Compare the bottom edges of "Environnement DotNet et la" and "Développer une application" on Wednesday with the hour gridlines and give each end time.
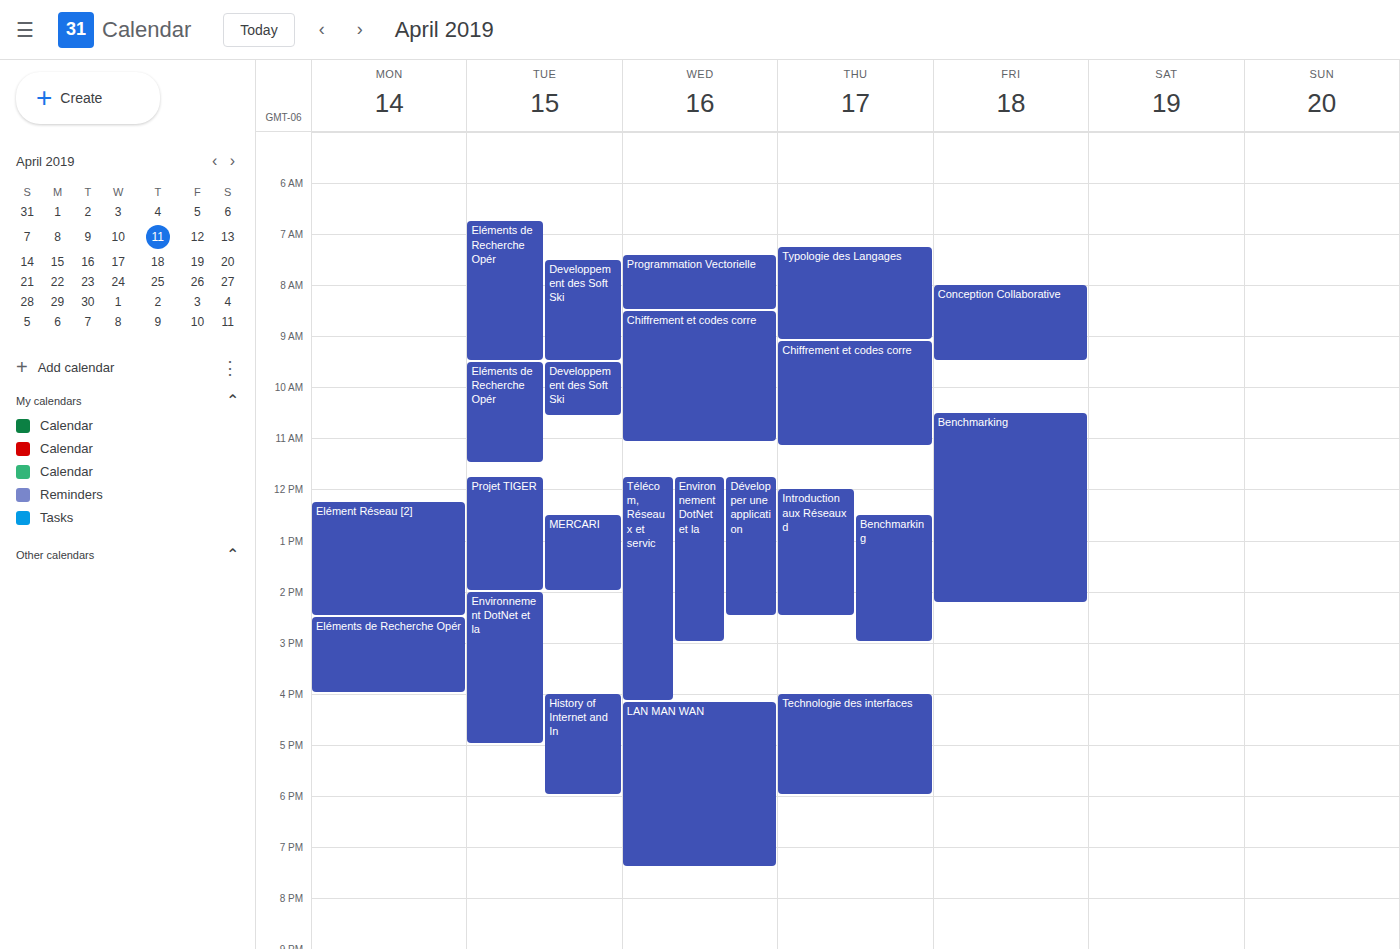
"Environnement DotNet et la": 15:00, exactly on the 15:00 line. "Développer une application": 14:30, halfway between the 14:00 and 15:00 lines.